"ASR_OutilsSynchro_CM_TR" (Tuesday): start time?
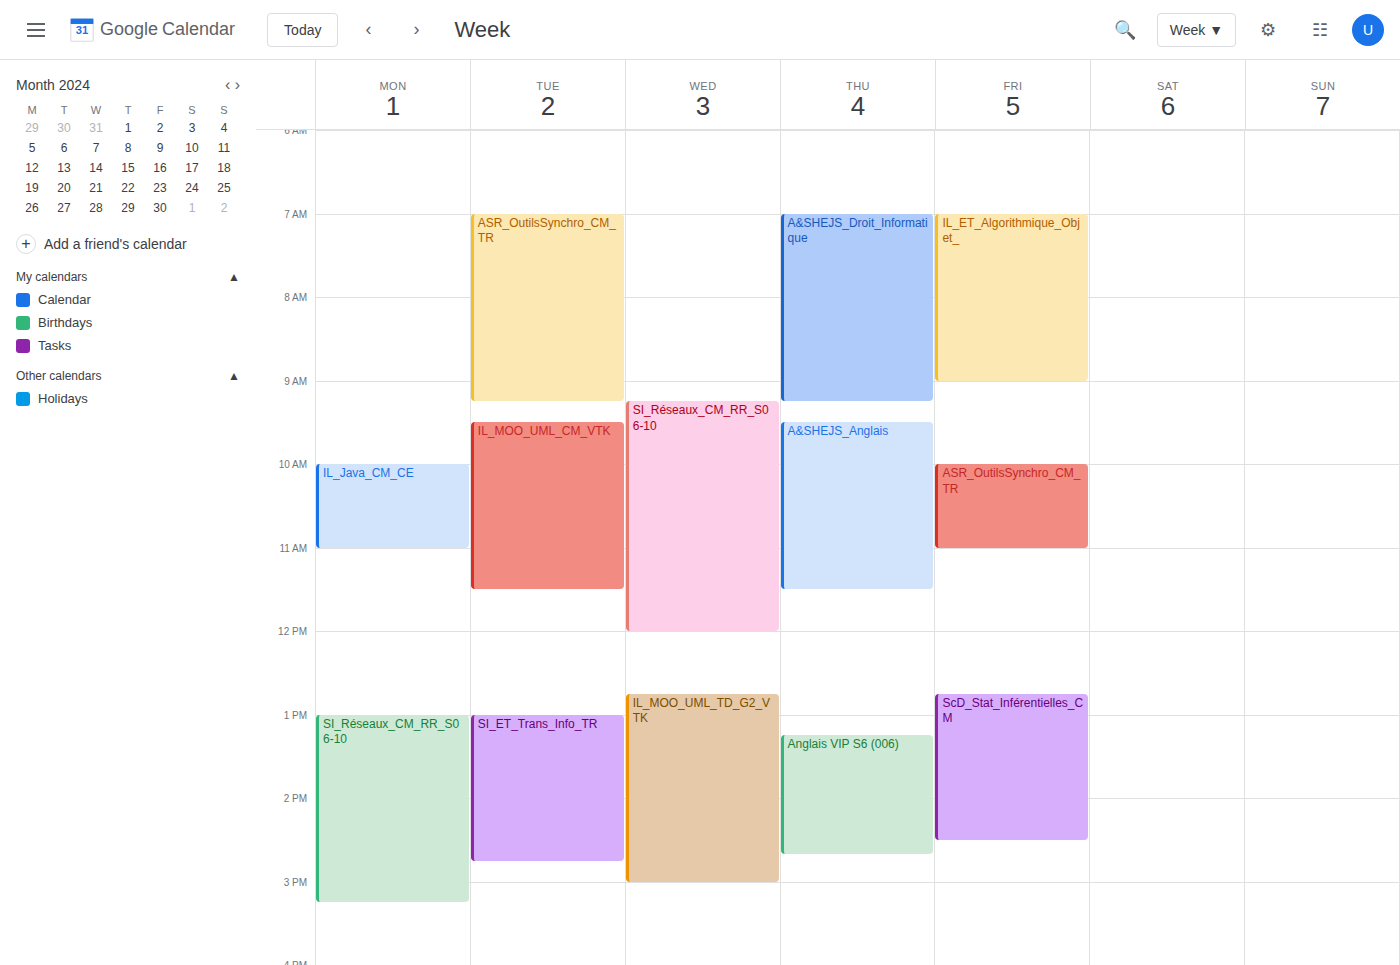
7:00 AM